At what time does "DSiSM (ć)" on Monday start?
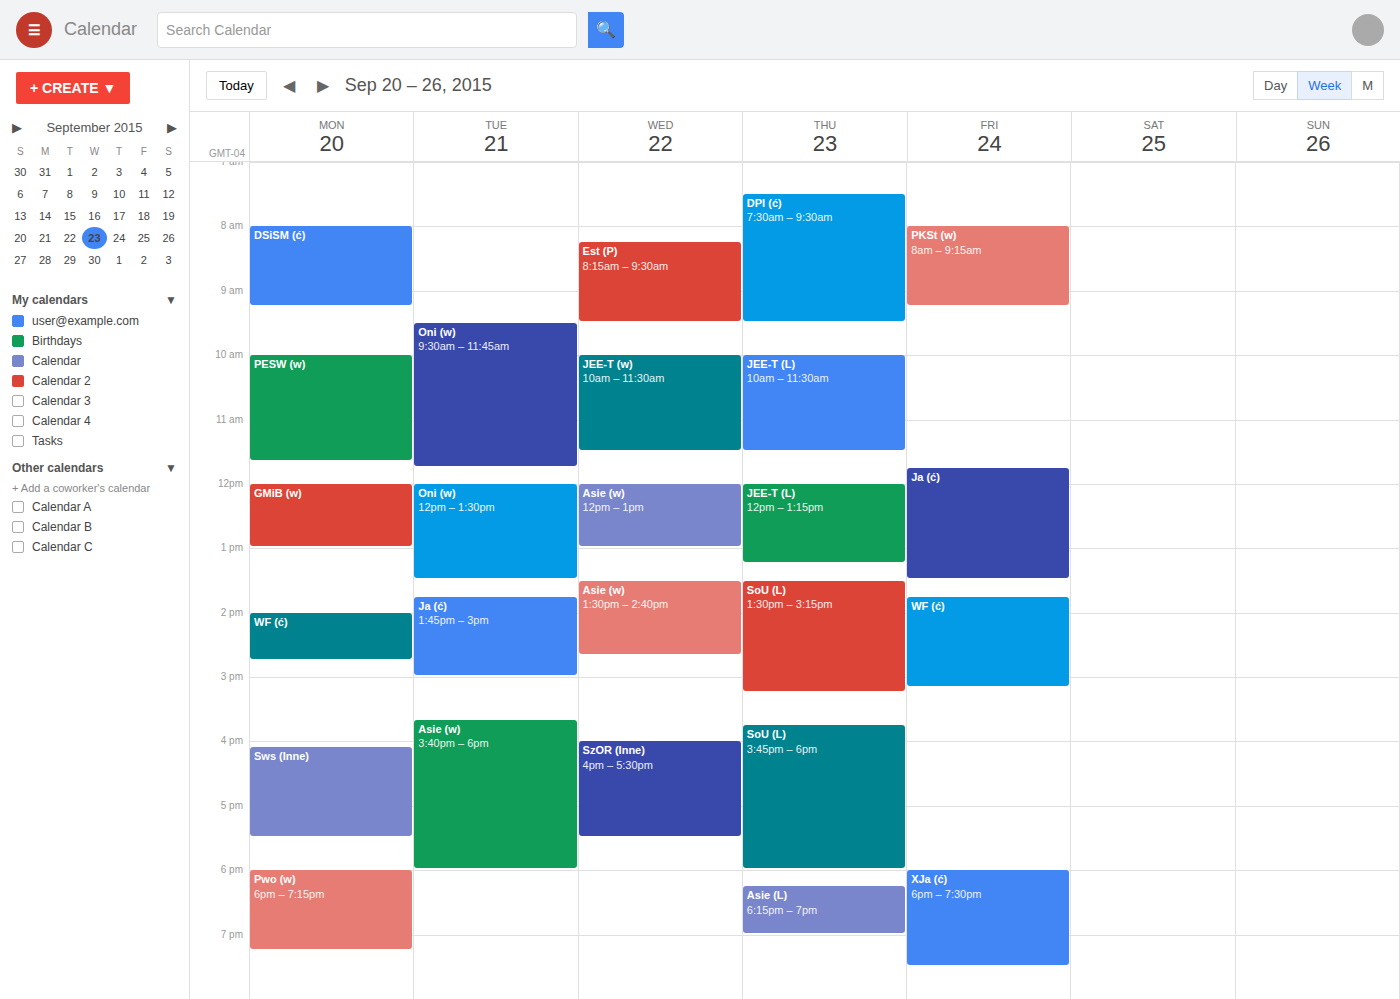
8:00 AM